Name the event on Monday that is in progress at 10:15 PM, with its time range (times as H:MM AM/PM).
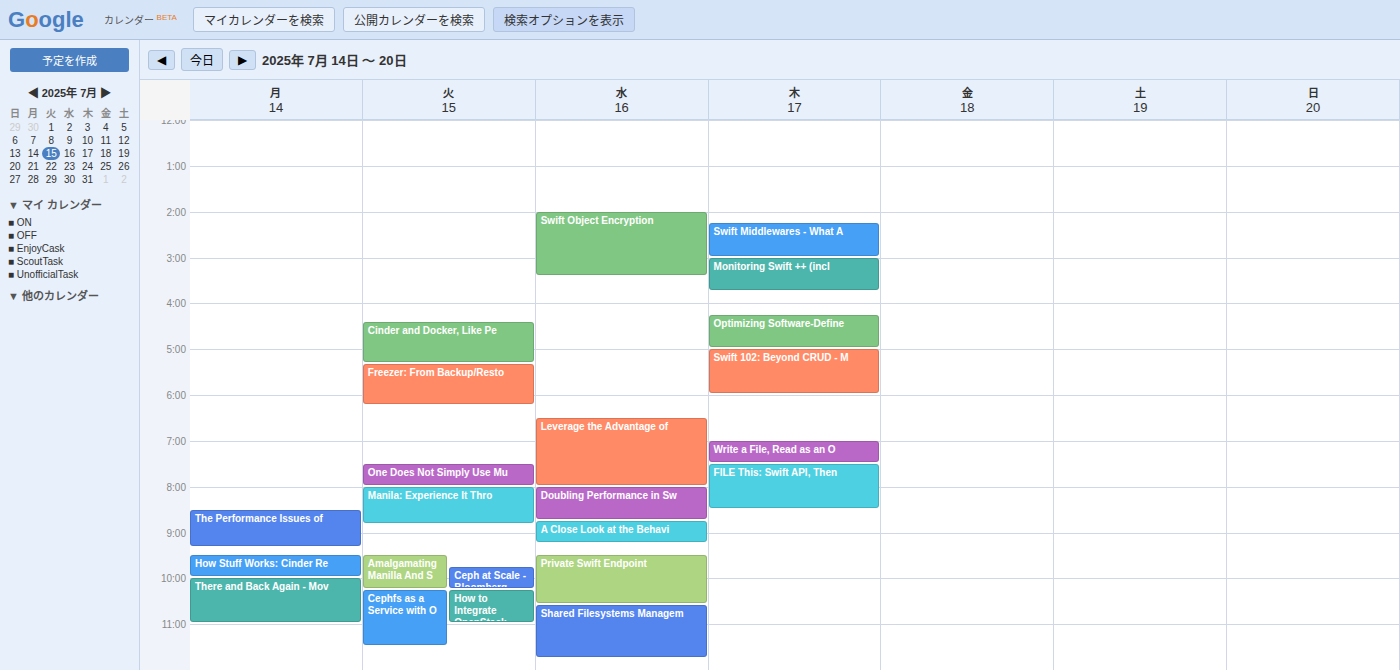
"There and Back Again - Mov", 10:00 PM to 11:00 PM